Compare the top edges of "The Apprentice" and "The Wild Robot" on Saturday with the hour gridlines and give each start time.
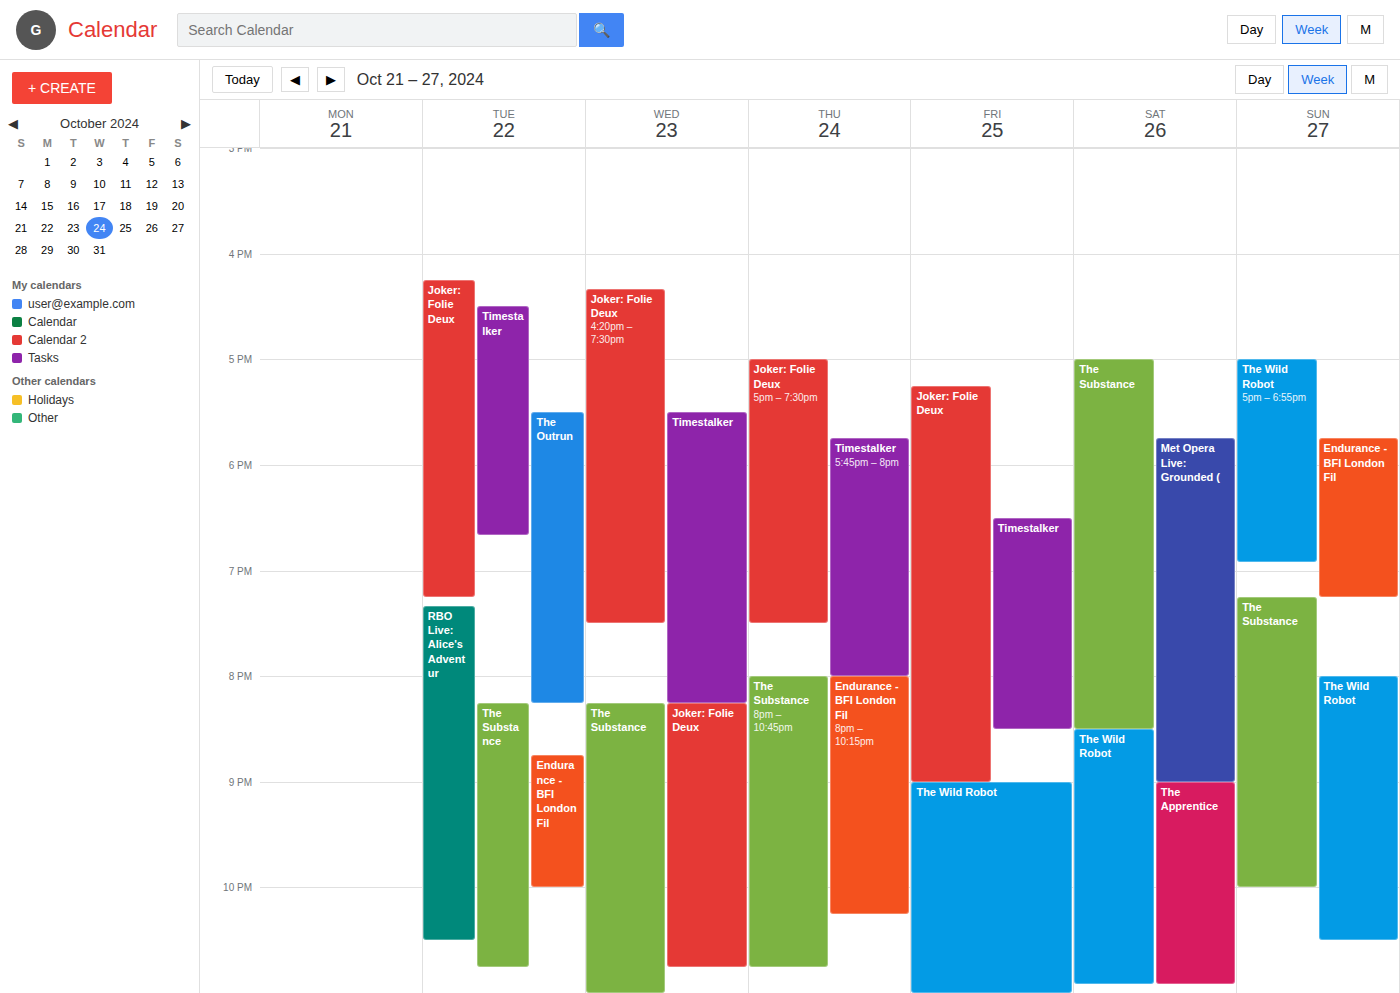
"The Apprentice": 9:00 PM, exactly on the 9 PM line. "The Wild Robot": 8:30 PM, halfway between the 8 PM and 9 PM lines.